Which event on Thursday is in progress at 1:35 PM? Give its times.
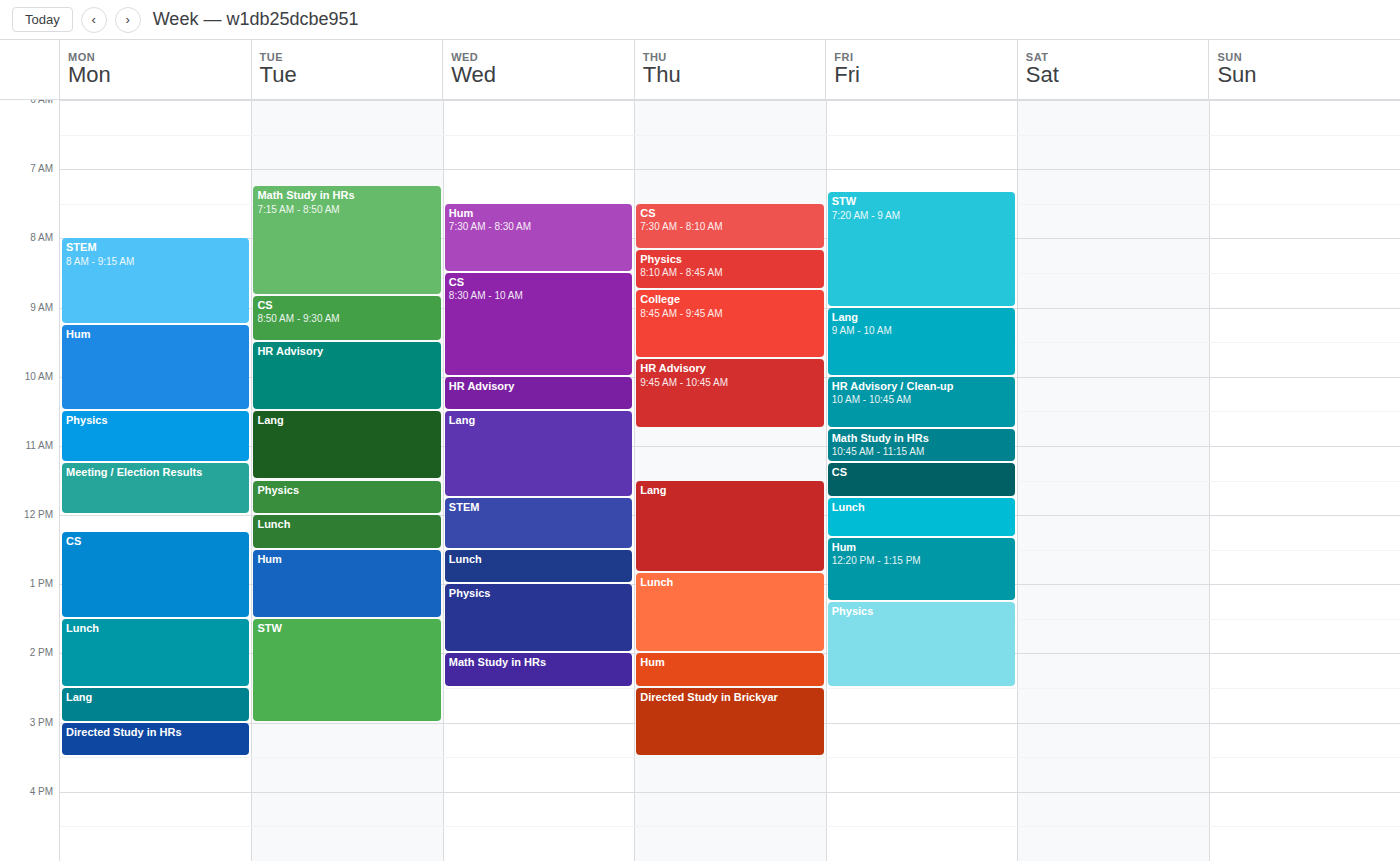
"Lunch", 12:50 PM to 2:00 PM